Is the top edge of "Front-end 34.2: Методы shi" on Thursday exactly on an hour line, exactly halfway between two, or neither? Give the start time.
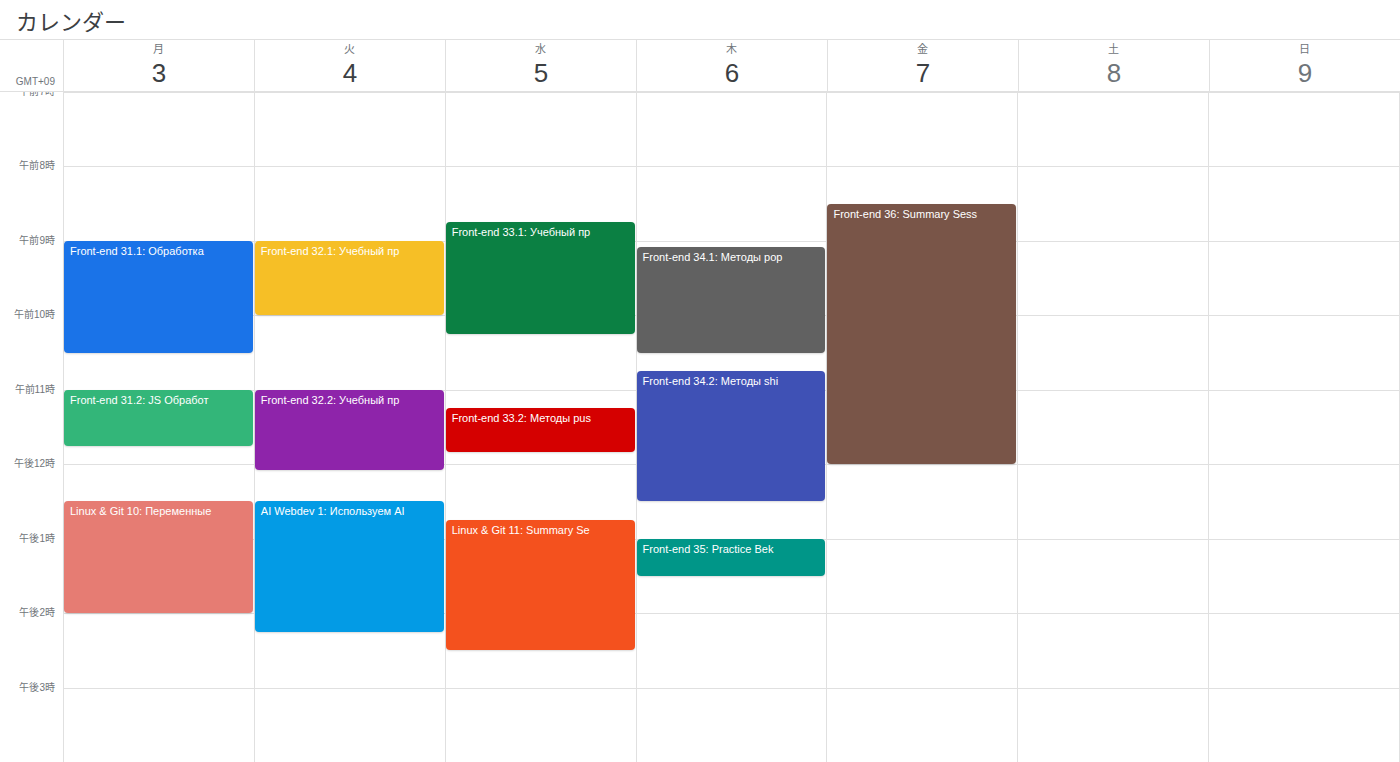
10:45 AM -- neither: three quarters of the way from the 10 AM line to the 11 AM line.